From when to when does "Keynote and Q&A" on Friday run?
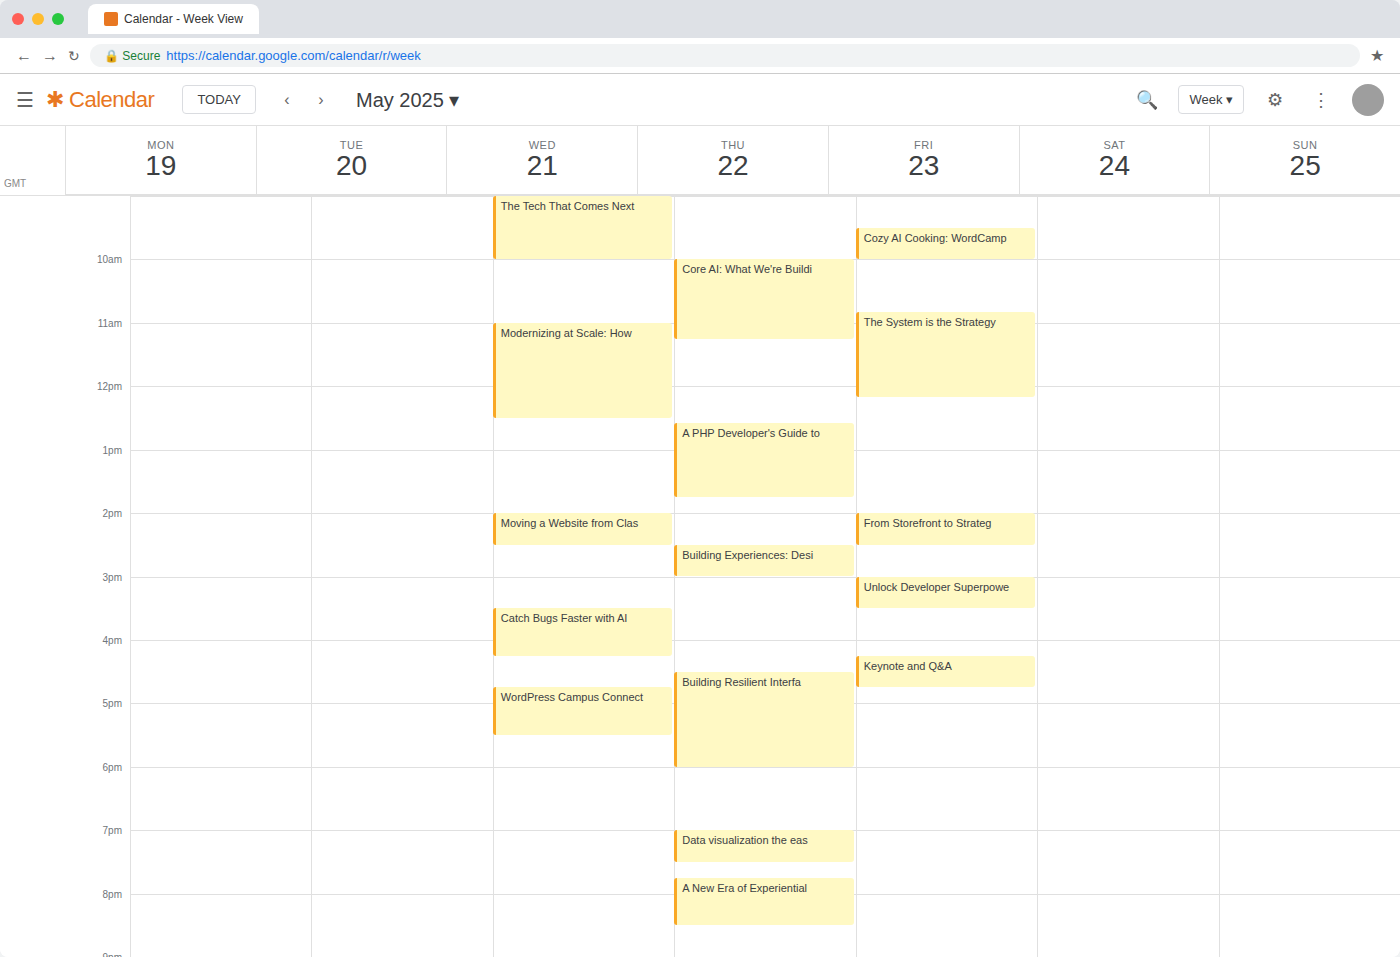
4:15 PM to 4:45 PM